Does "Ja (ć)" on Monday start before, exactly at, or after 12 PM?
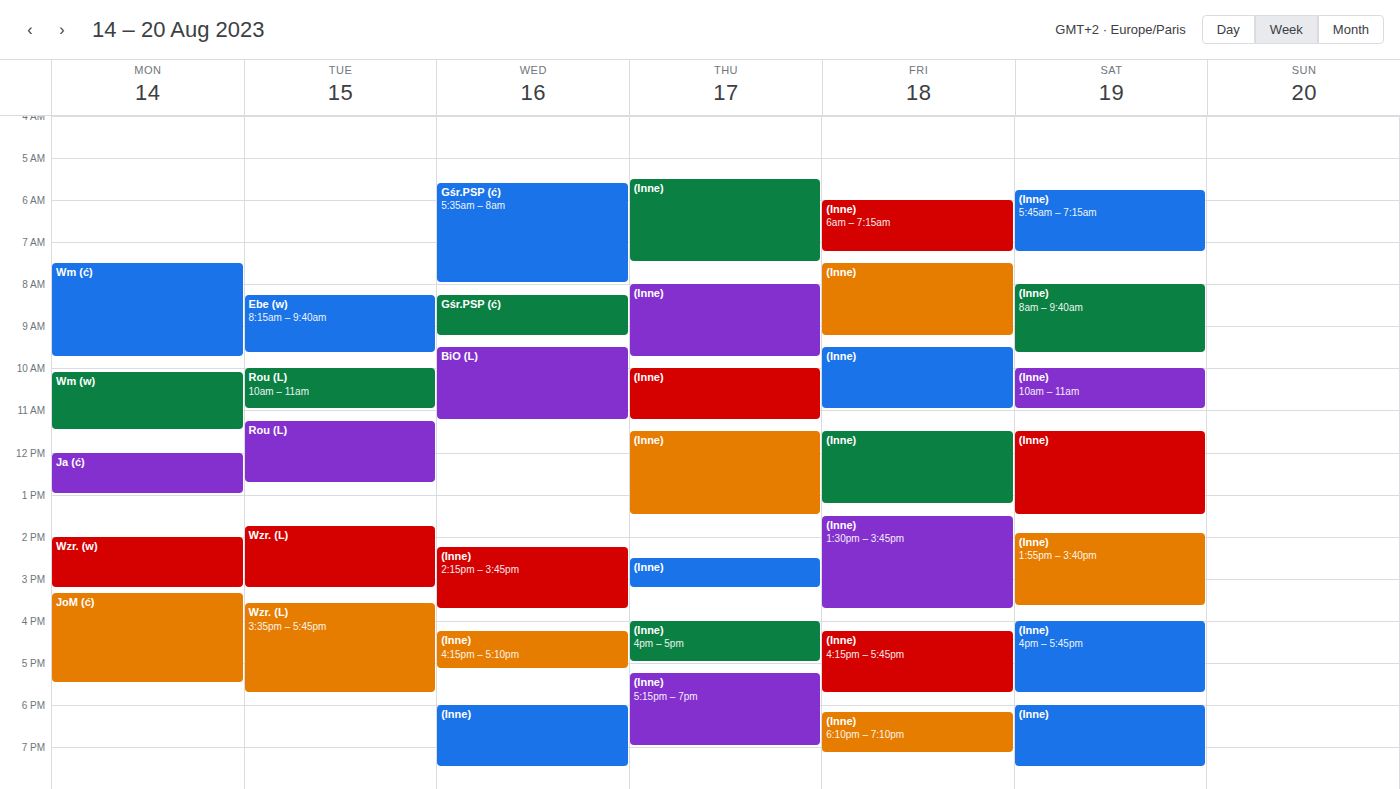
12:00 PM -- exactly at 12 PM, on the 12 PM line.